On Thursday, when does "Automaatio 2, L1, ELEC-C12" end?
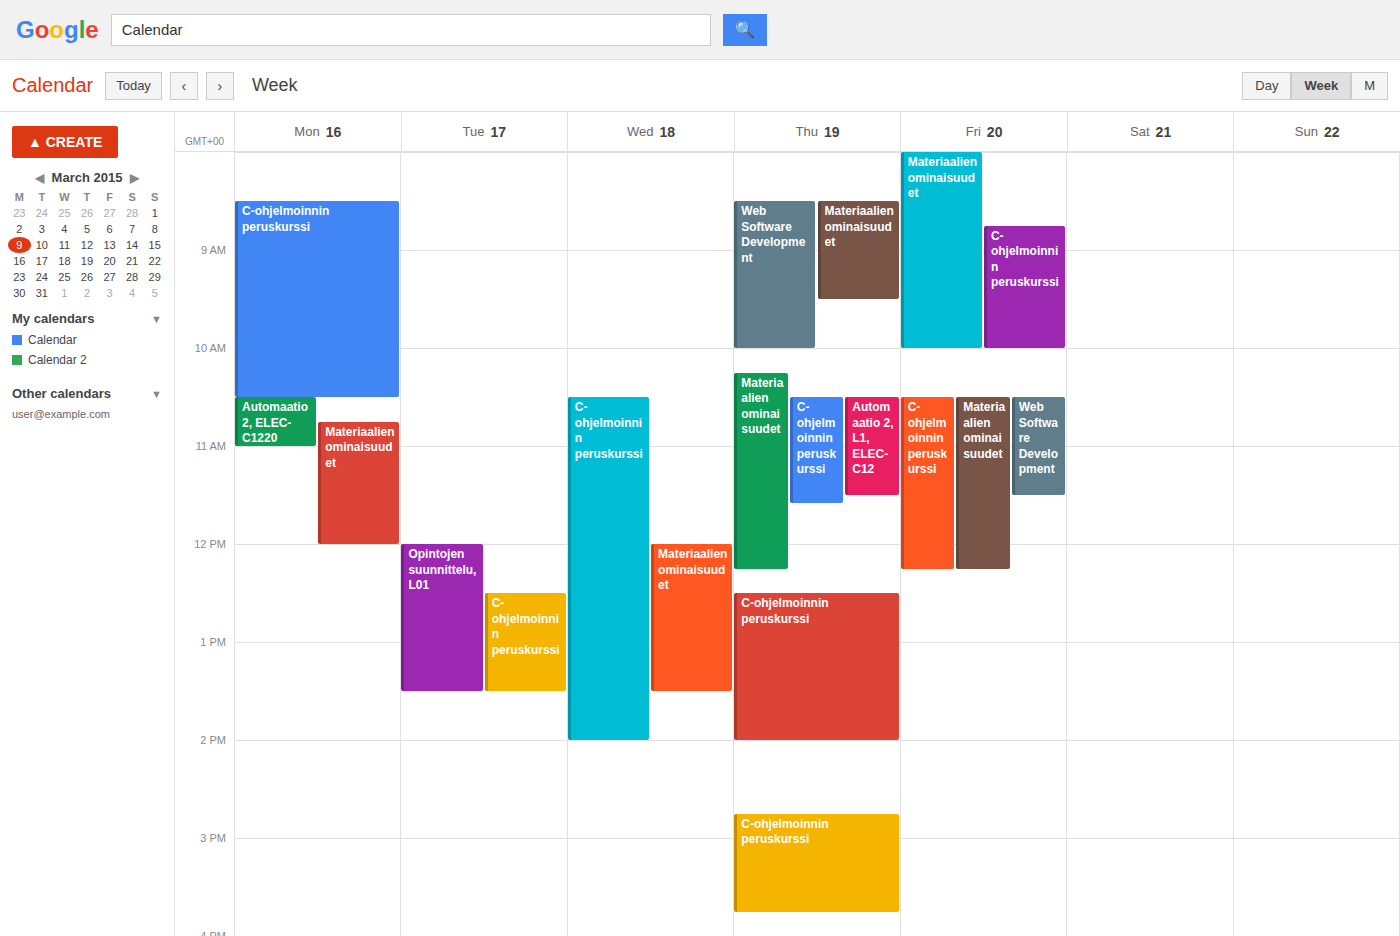
11:30 AM